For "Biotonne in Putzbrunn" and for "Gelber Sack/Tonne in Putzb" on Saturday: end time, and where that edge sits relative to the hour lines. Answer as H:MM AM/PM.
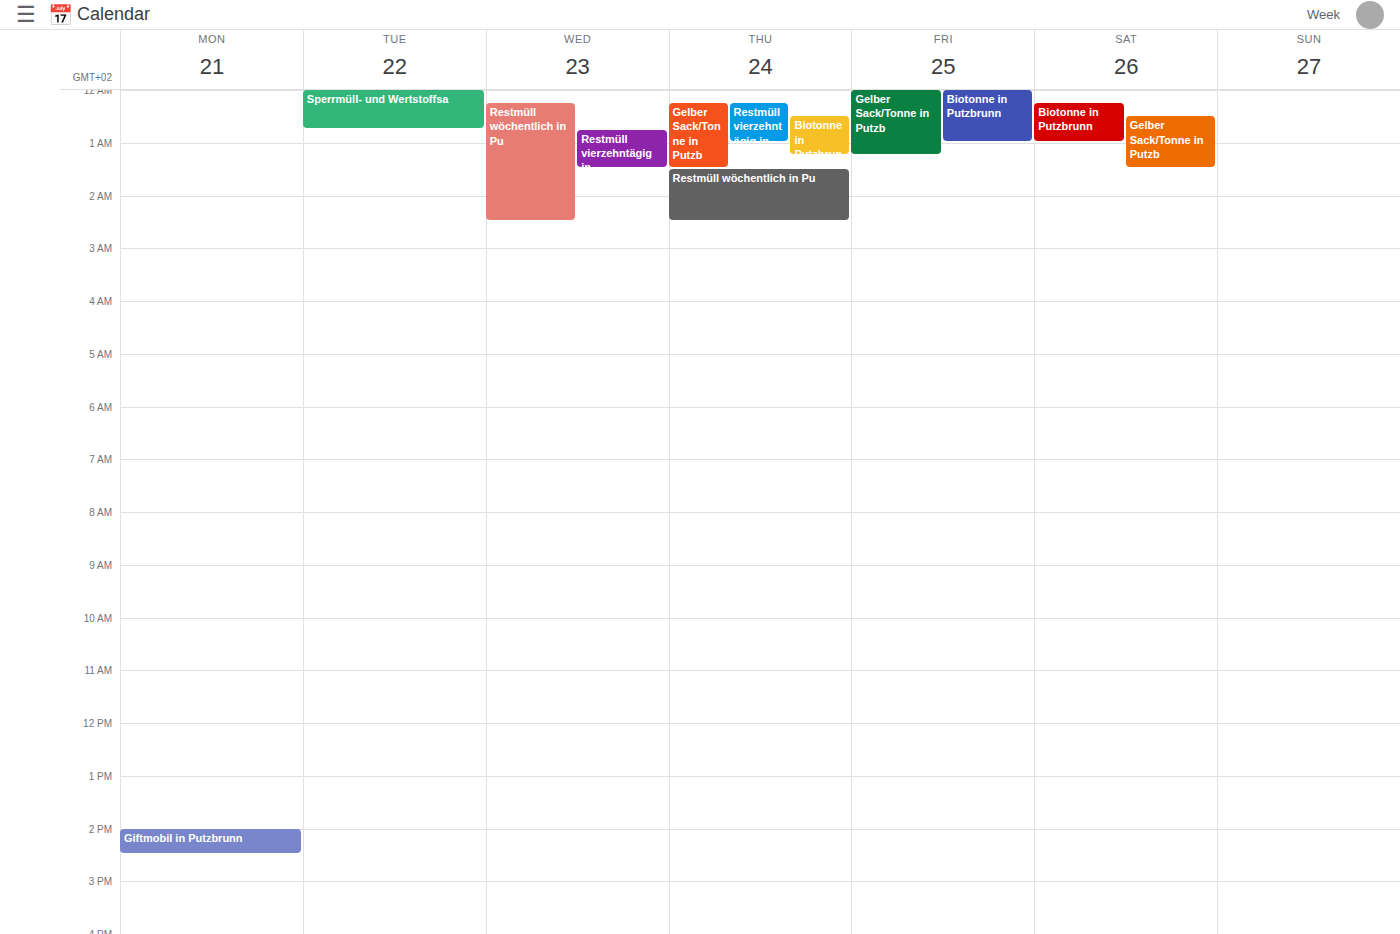
"Biotonne in Putzbrunn": 1:00 AM, exactly on the 1 AM line. "Gelber Sack/Tonne in Putzb": 1:30 AM, halfway between the 1 AM and 2 AM lines.